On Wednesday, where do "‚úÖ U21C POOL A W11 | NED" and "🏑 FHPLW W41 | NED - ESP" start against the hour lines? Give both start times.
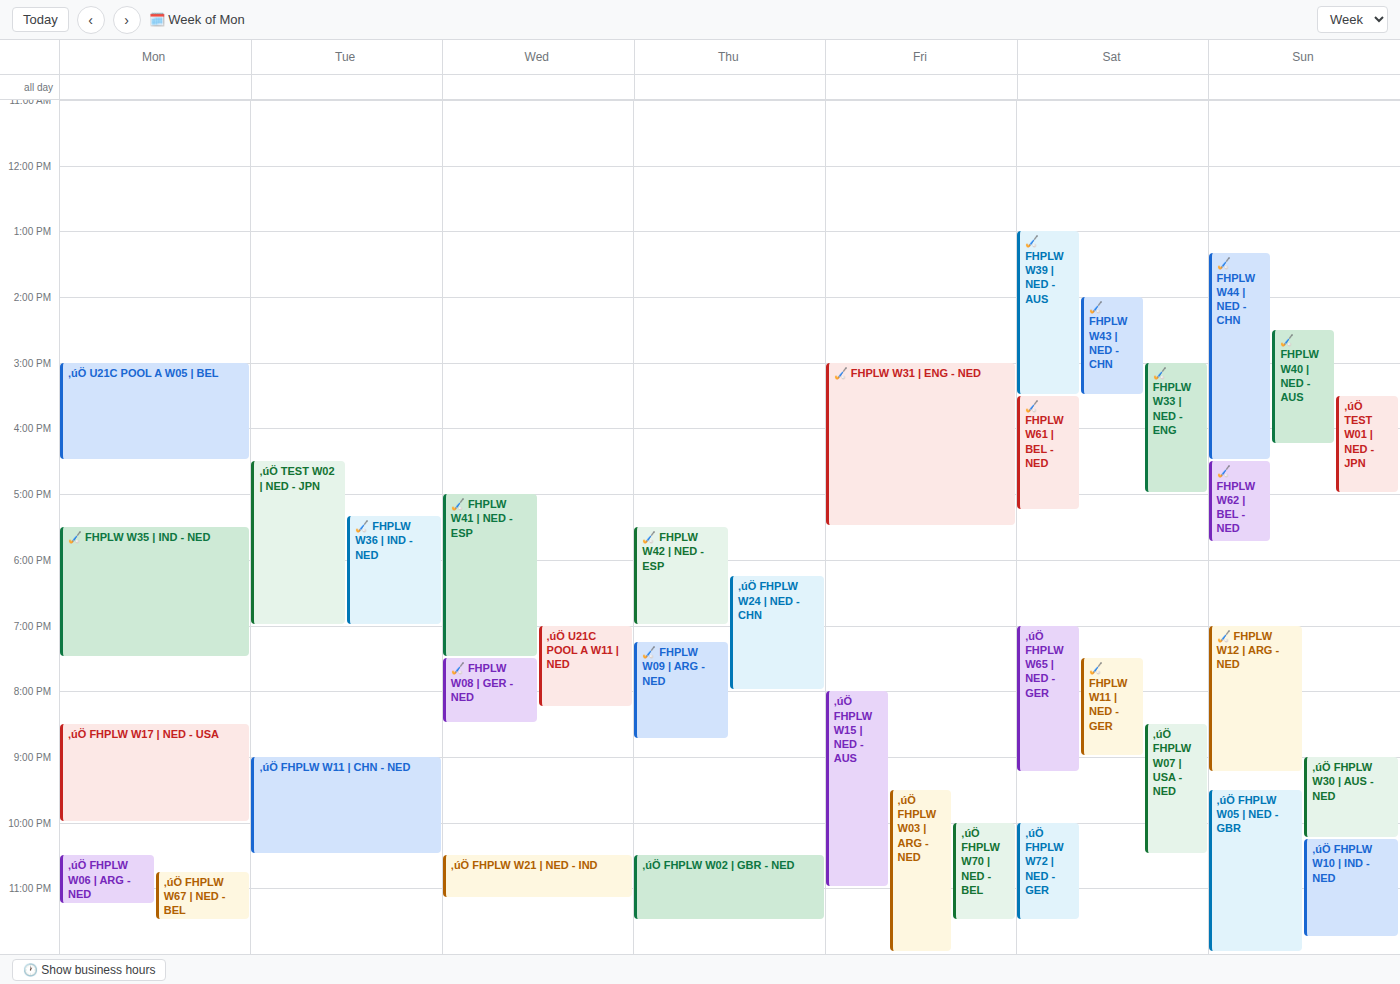
"‚úÖ U21C POOL A W11 | NED": 7:00 PM, exactly on the 7 PM line. "🏑 FHPLW W41 | NED - ESP": 5:00 PM, exactly on the 5 PM line.